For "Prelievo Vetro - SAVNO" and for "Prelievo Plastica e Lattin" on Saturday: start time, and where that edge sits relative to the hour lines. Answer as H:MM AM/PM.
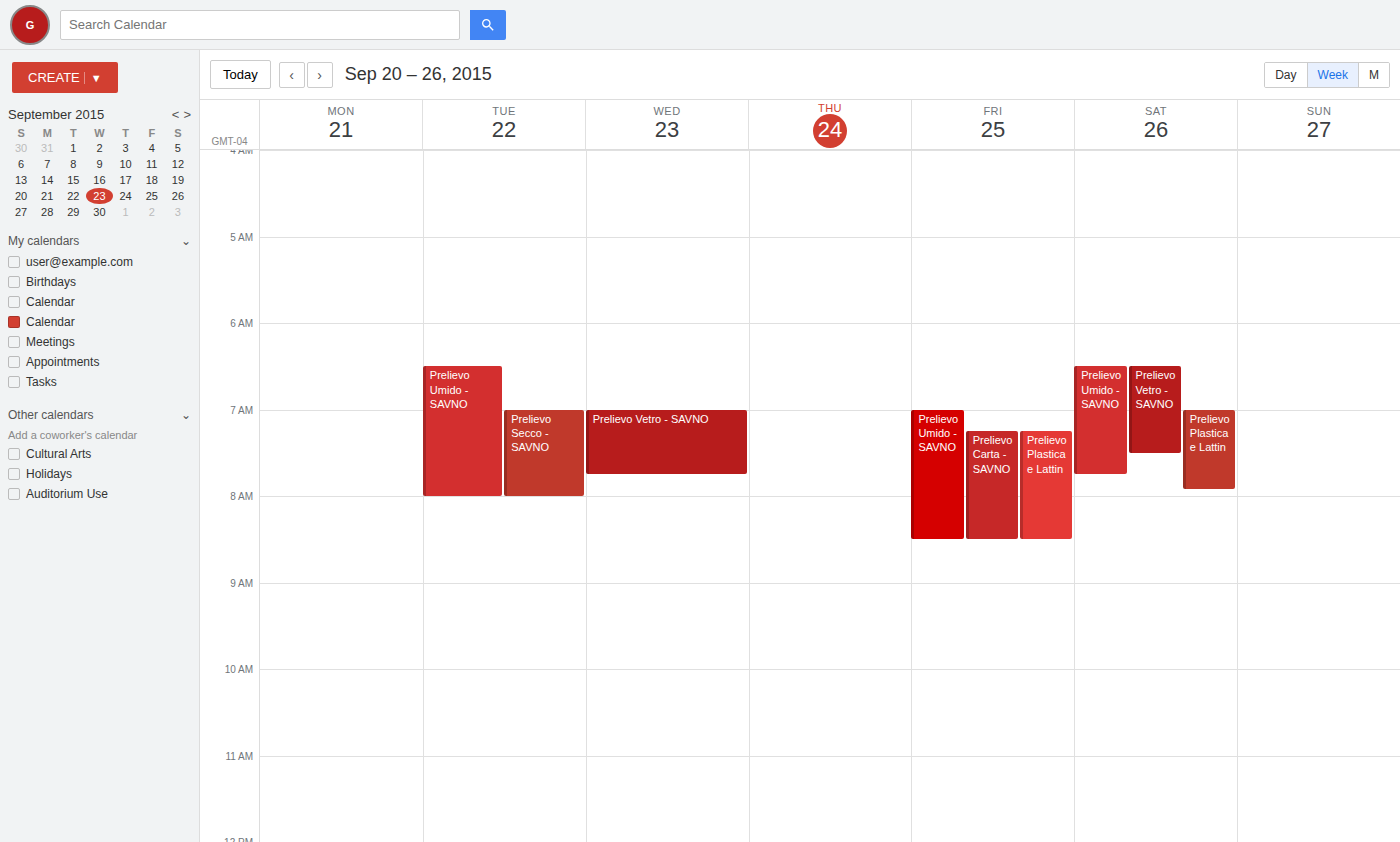
"Prelievo Vetro - SAVNO": 6:30 AM, halfway between the 6 AM and 7 AM lines. "Prelievo Plastica e Lattin": 7:00 AM, exactly on the 7 AM line.